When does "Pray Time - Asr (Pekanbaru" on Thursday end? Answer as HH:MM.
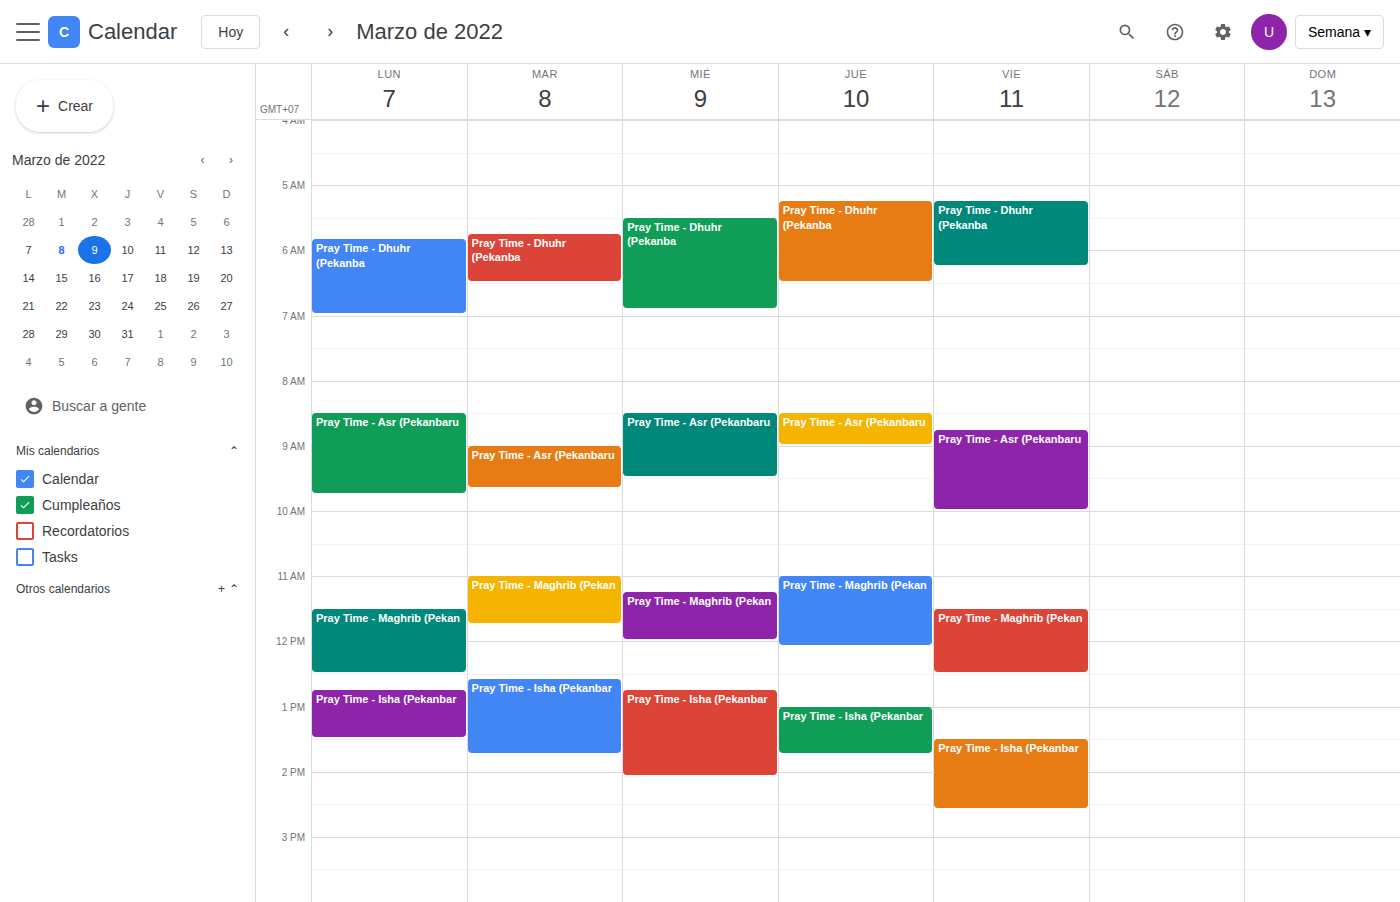
09:00